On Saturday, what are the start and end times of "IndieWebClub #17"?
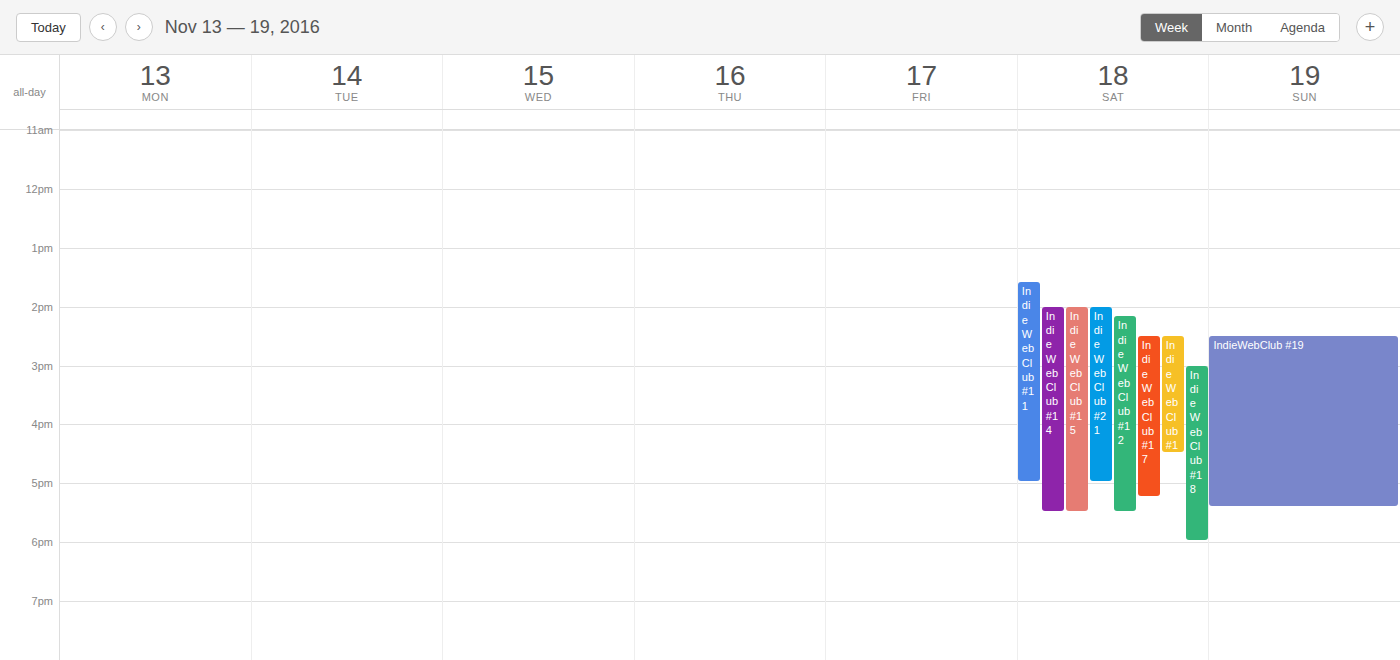
2:30 PM to 5:15 PM